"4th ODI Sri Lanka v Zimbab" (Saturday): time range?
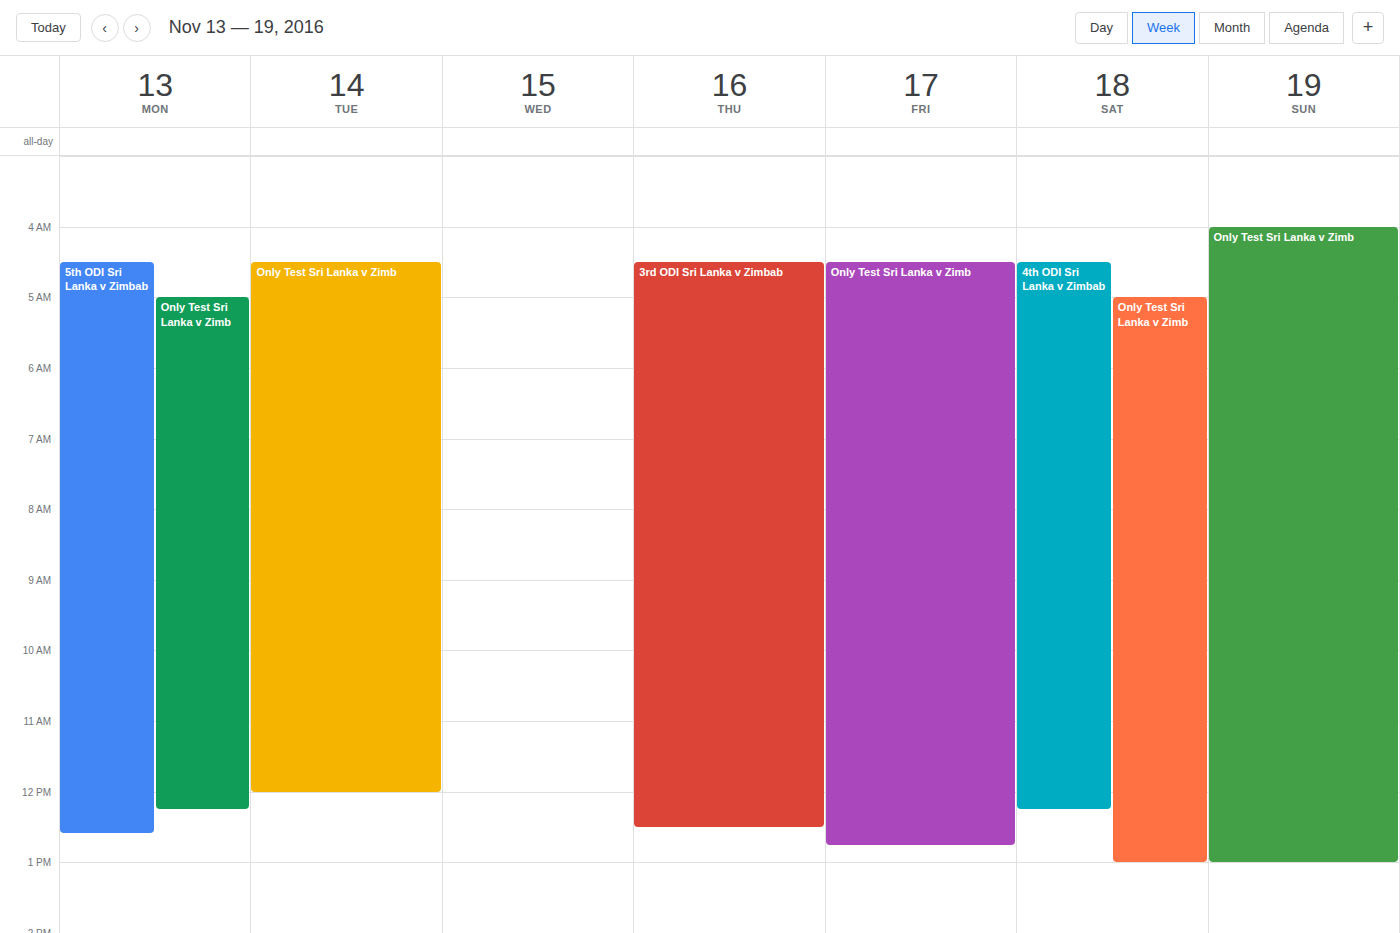
04:30 to 12:15